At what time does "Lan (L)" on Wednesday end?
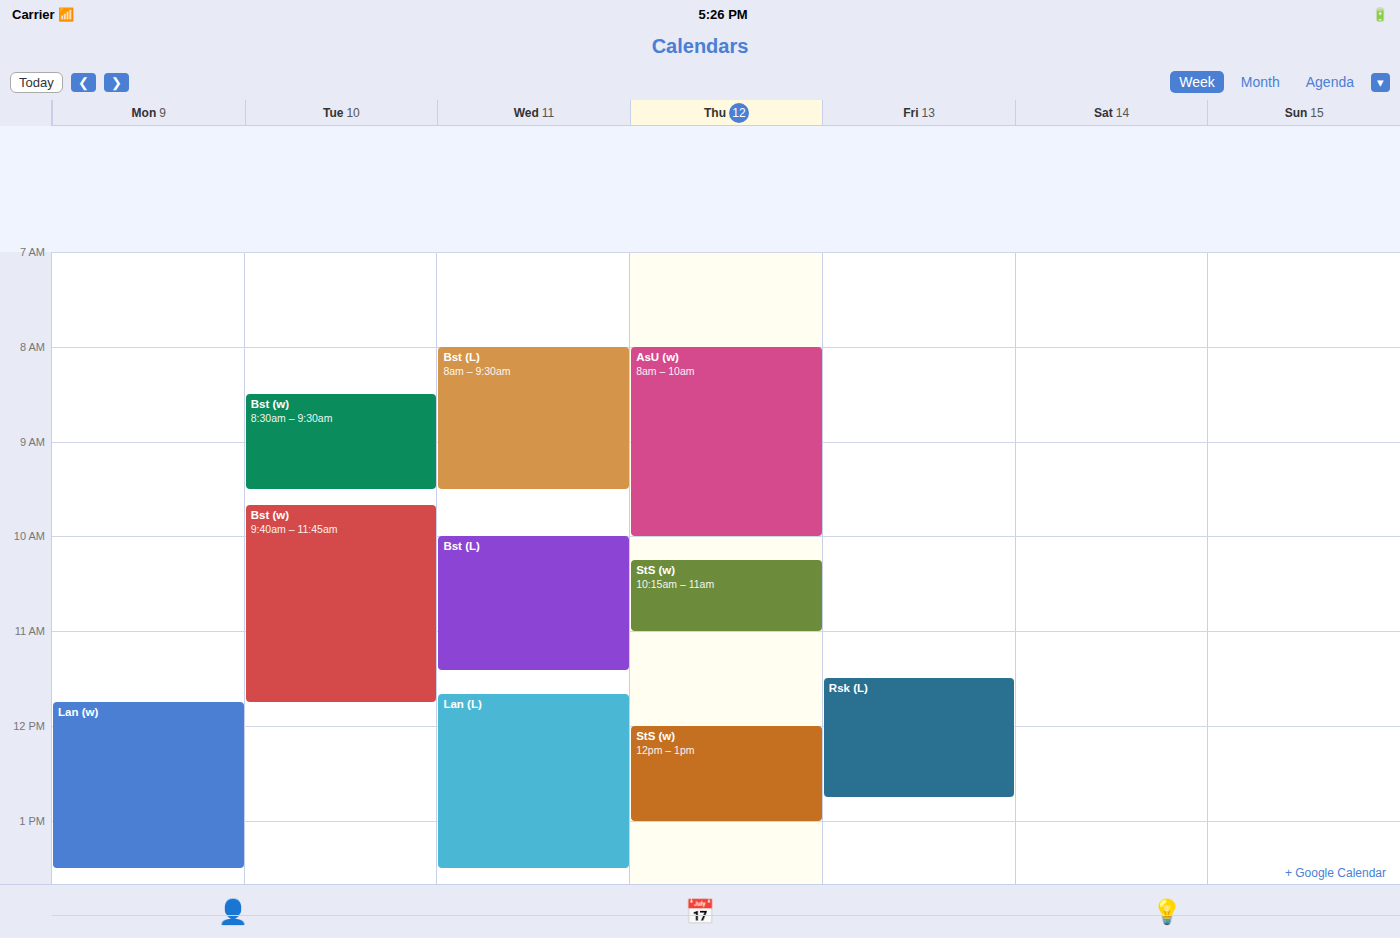
13:30